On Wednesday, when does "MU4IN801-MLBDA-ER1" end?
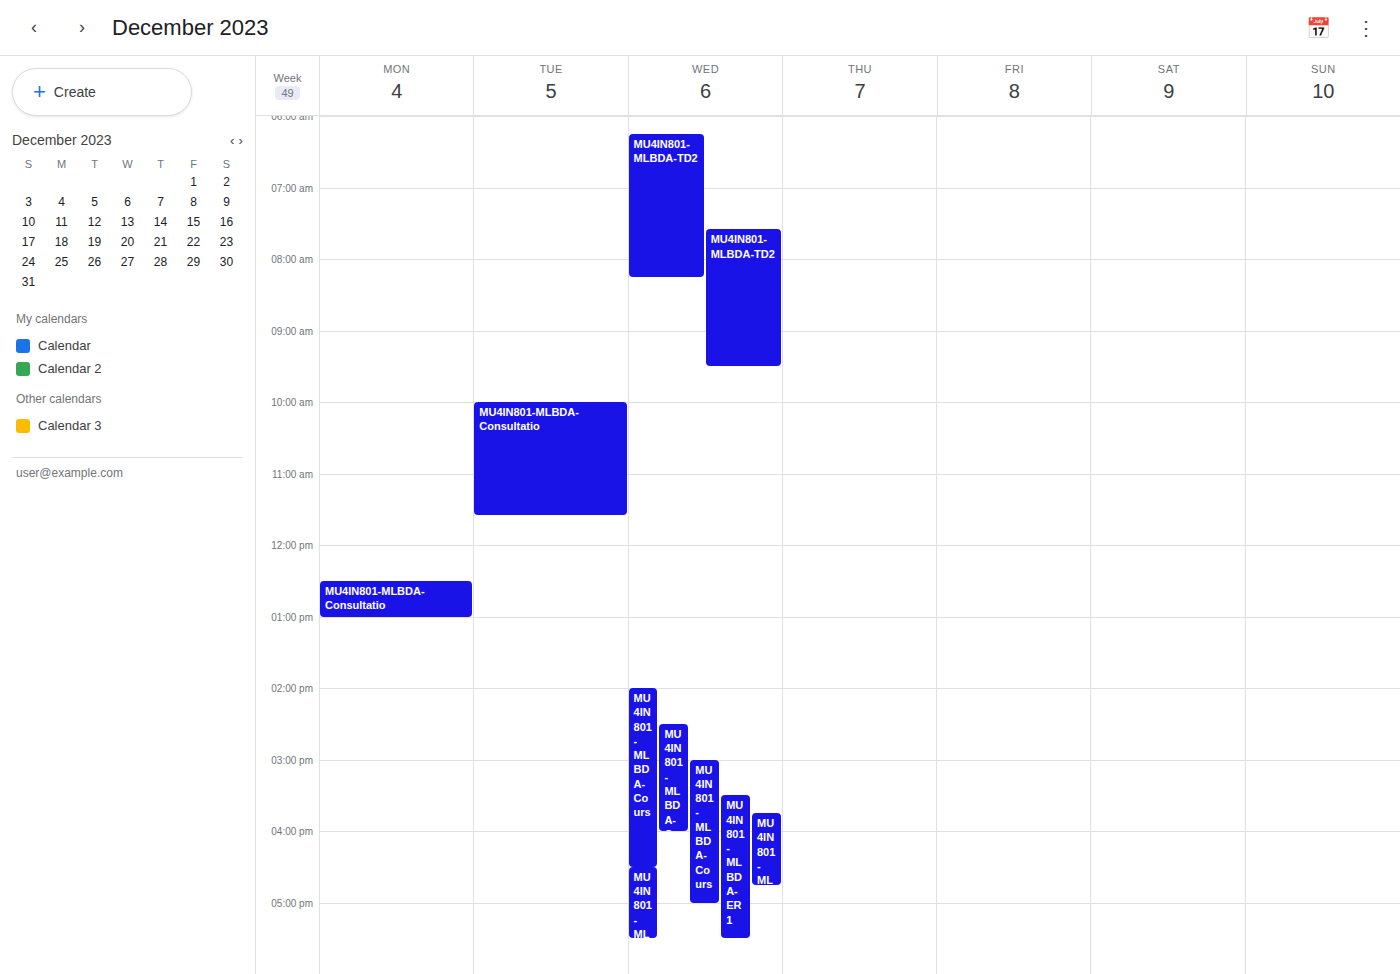
5:30 PM